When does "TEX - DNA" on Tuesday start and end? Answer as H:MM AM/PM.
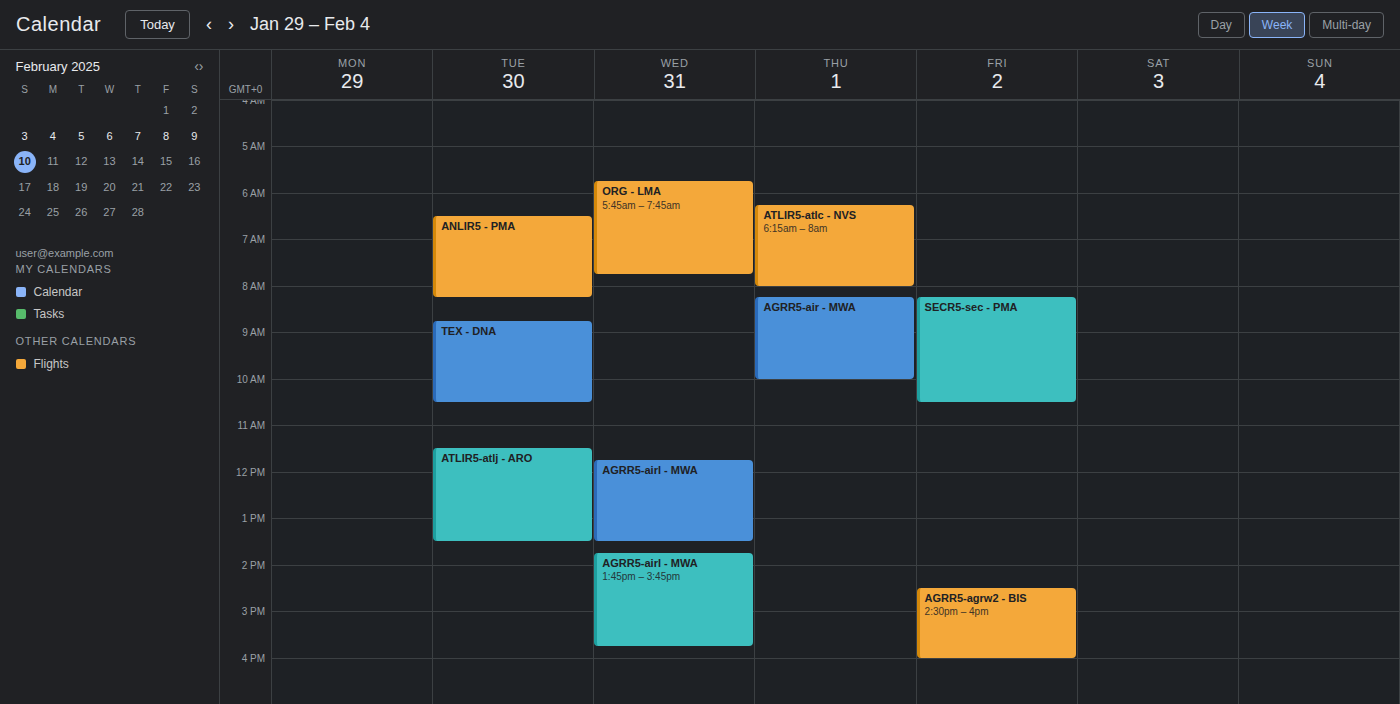
8:45 AM to 10:30 AM